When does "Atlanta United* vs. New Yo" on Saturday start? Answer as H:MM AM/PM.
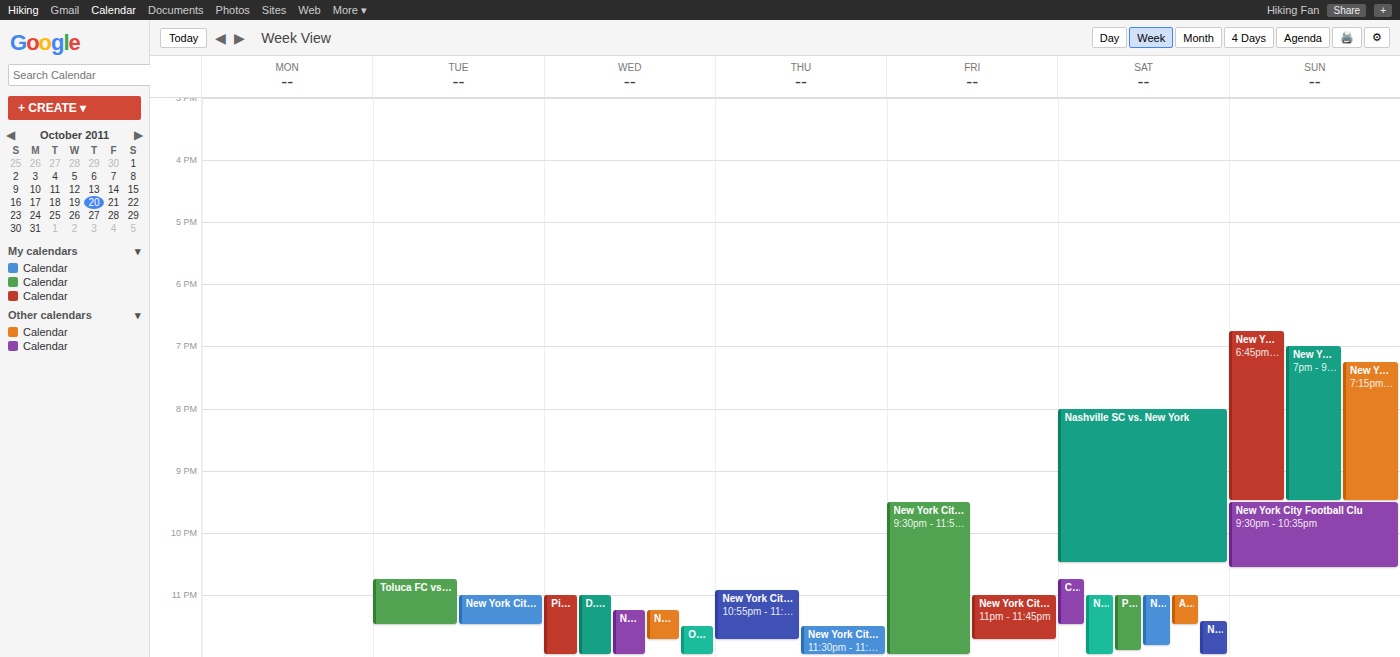
11:00 PM